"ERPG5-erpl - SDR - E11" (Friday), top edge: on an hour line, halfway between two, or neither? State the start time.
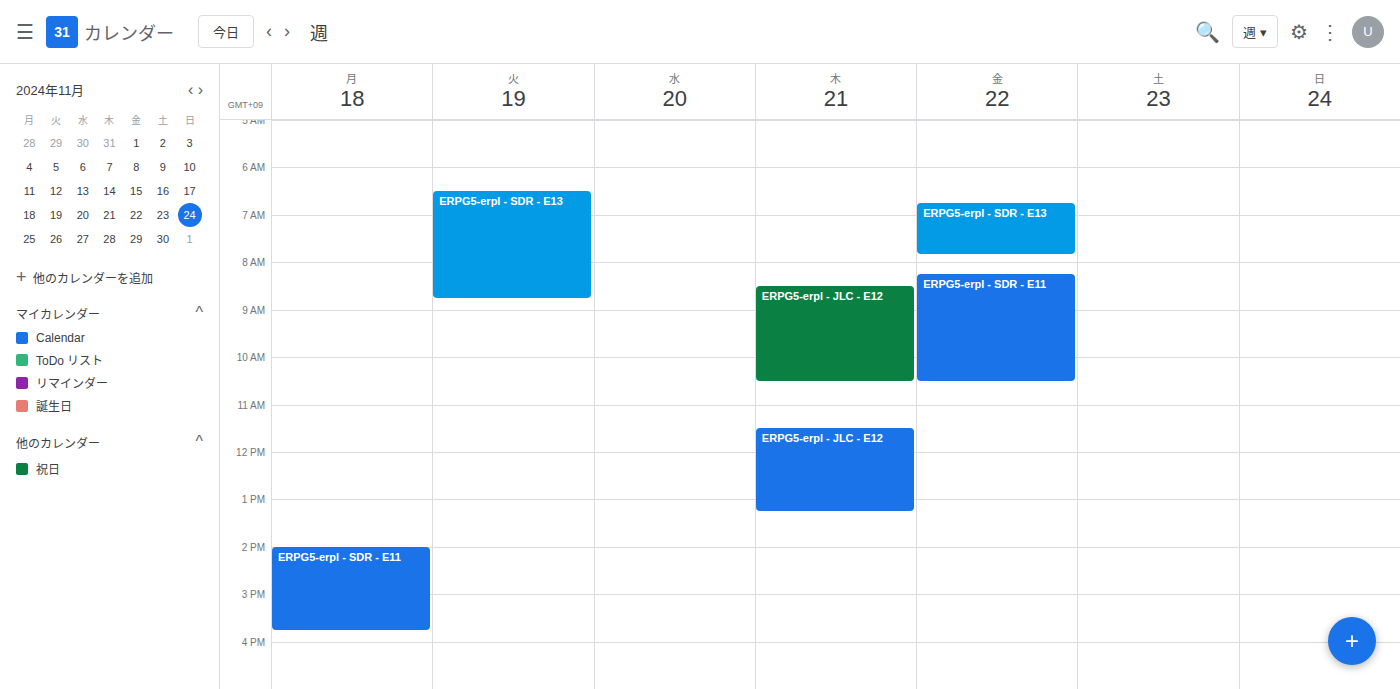
8:15 AM -- neither: a quarter of the way from the 8 AM line to the 9 AM line.